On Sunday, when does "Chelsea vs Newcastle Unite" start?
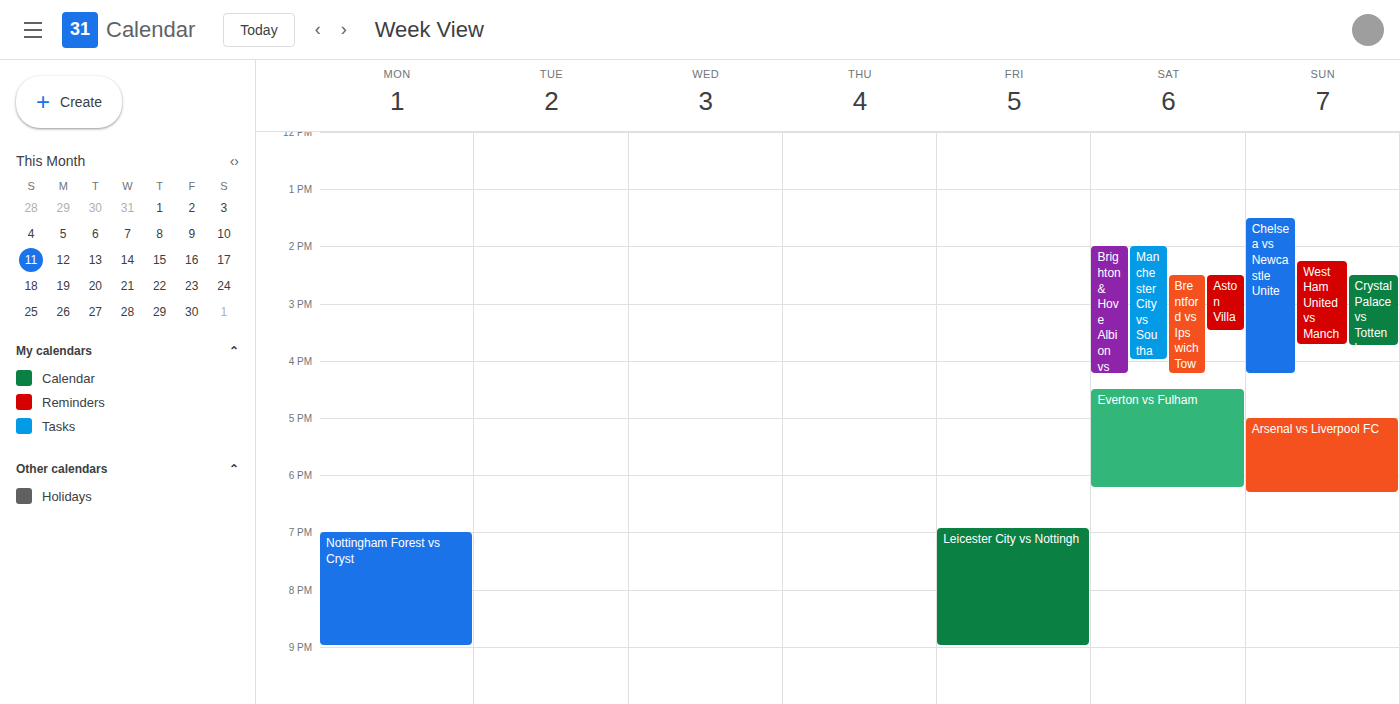
1:30 PM